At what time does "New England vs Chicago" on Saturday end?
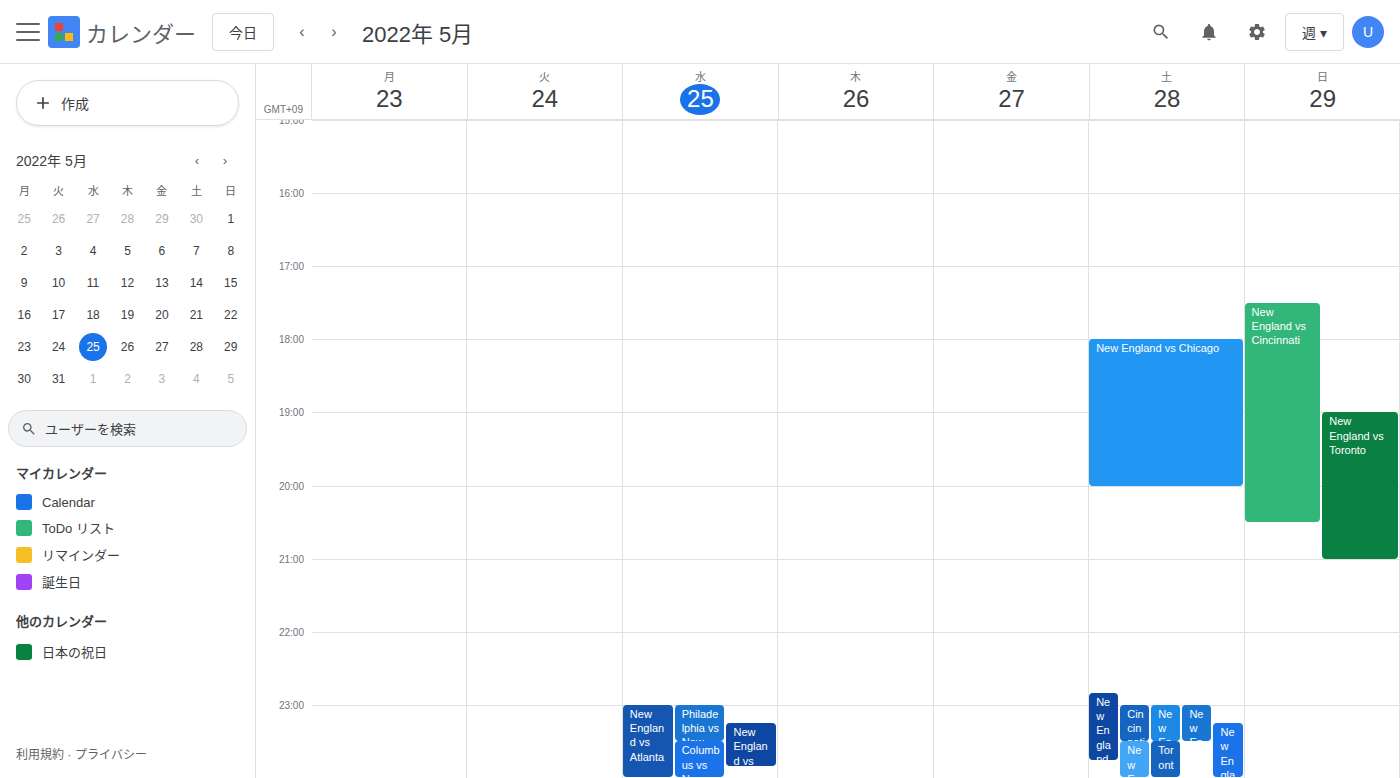
8:00 PM